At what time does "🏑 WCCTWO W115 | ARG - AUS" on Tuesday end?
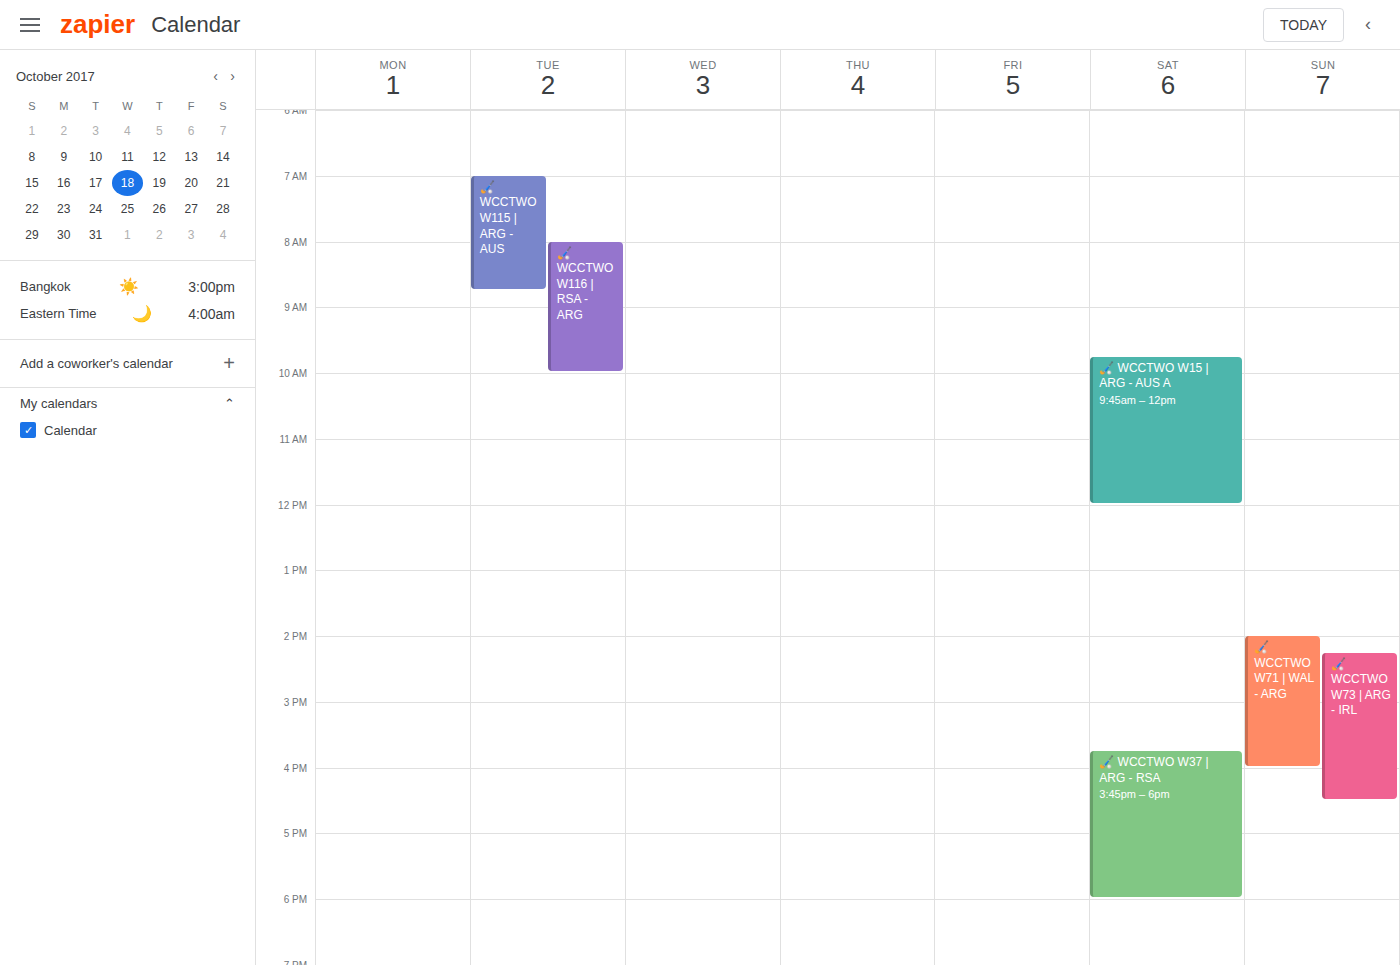
8:45 AM